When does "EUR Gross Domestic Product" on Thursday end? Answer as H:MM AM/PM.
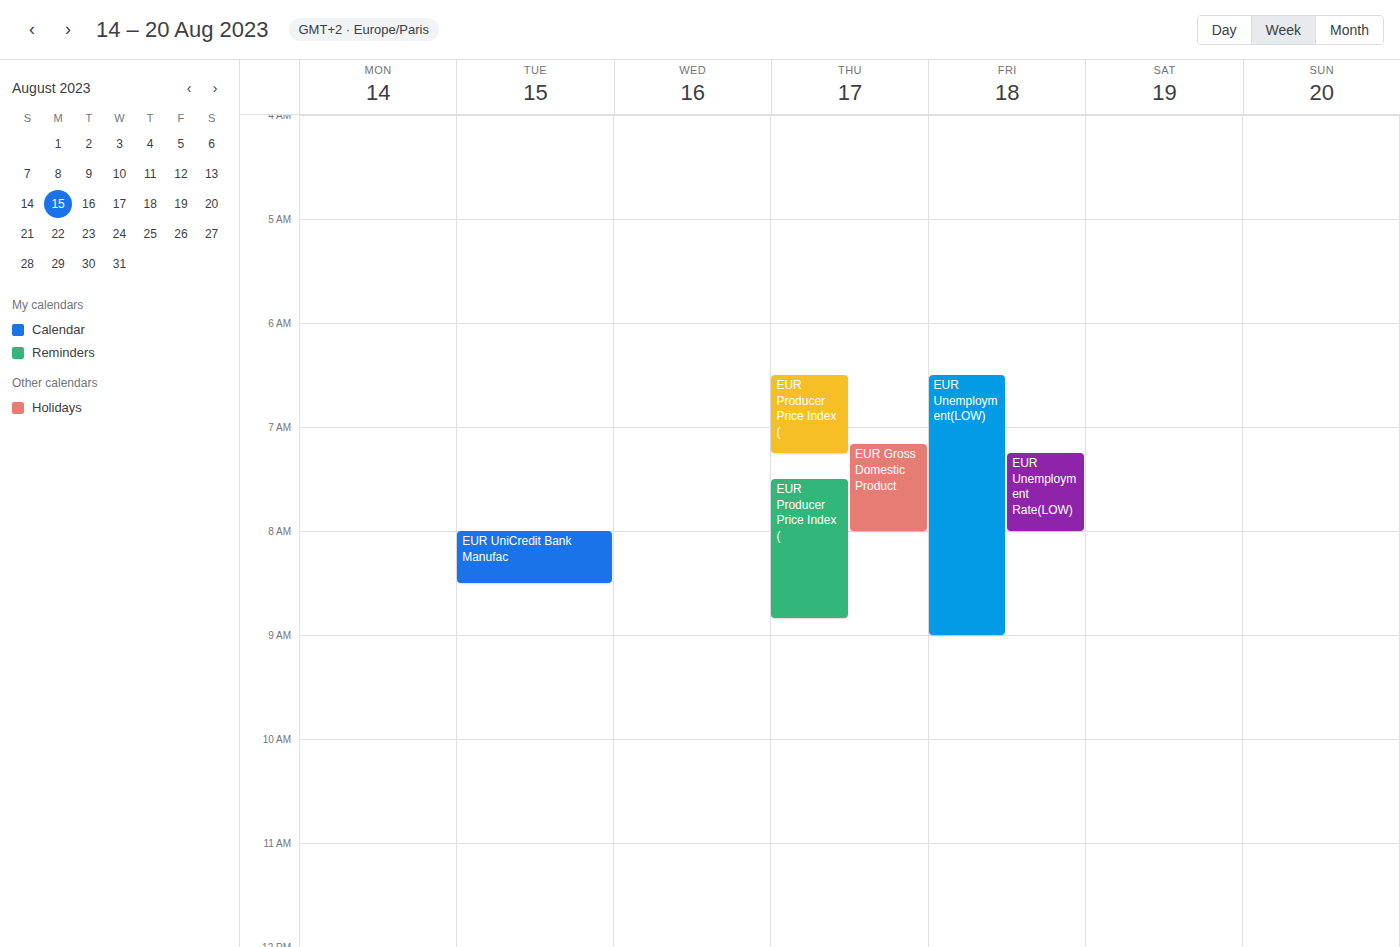
8:00 AM